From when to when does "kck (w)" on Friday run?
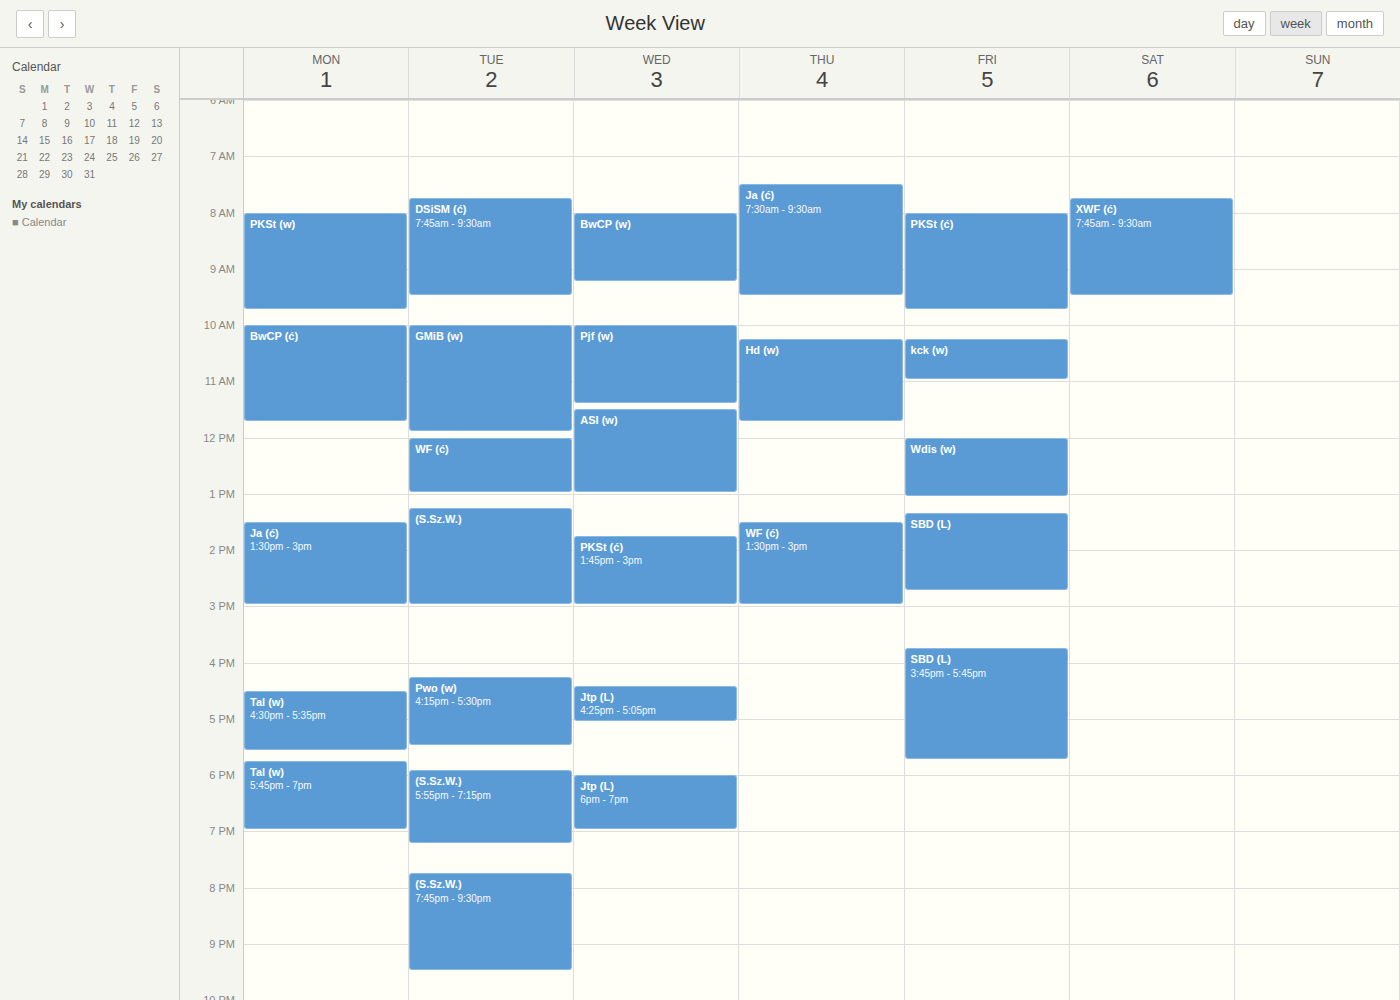
10:15 AM to 11:00 AM